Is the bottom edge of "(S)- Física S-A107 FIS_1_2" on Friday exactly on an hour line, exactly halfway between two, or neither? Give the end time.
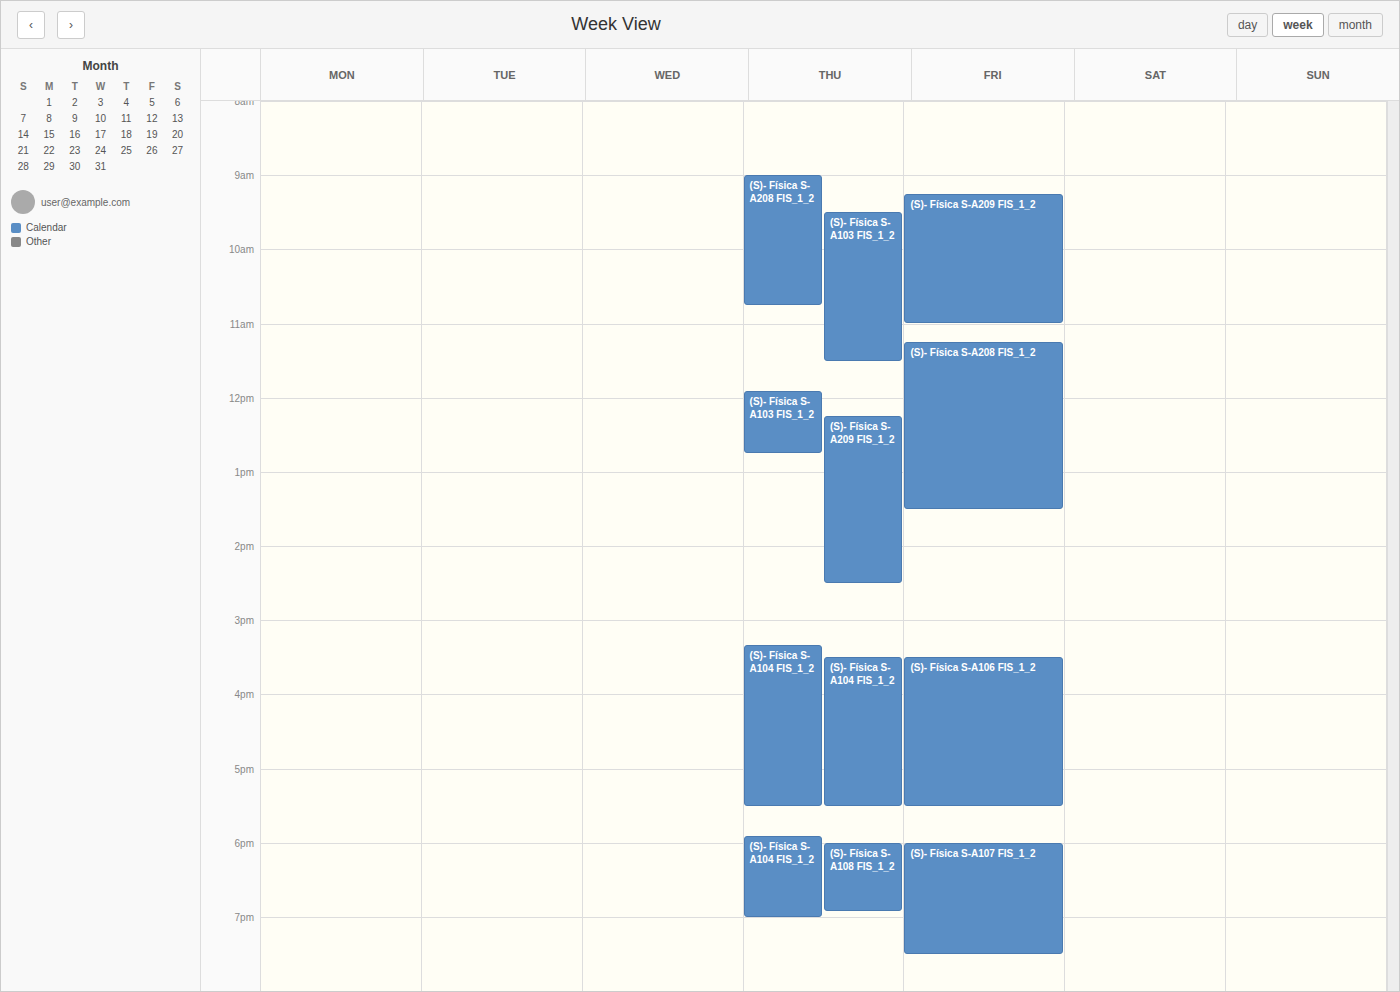
7:30 PM -- halfway between the 7 PM and 8 PM lines.